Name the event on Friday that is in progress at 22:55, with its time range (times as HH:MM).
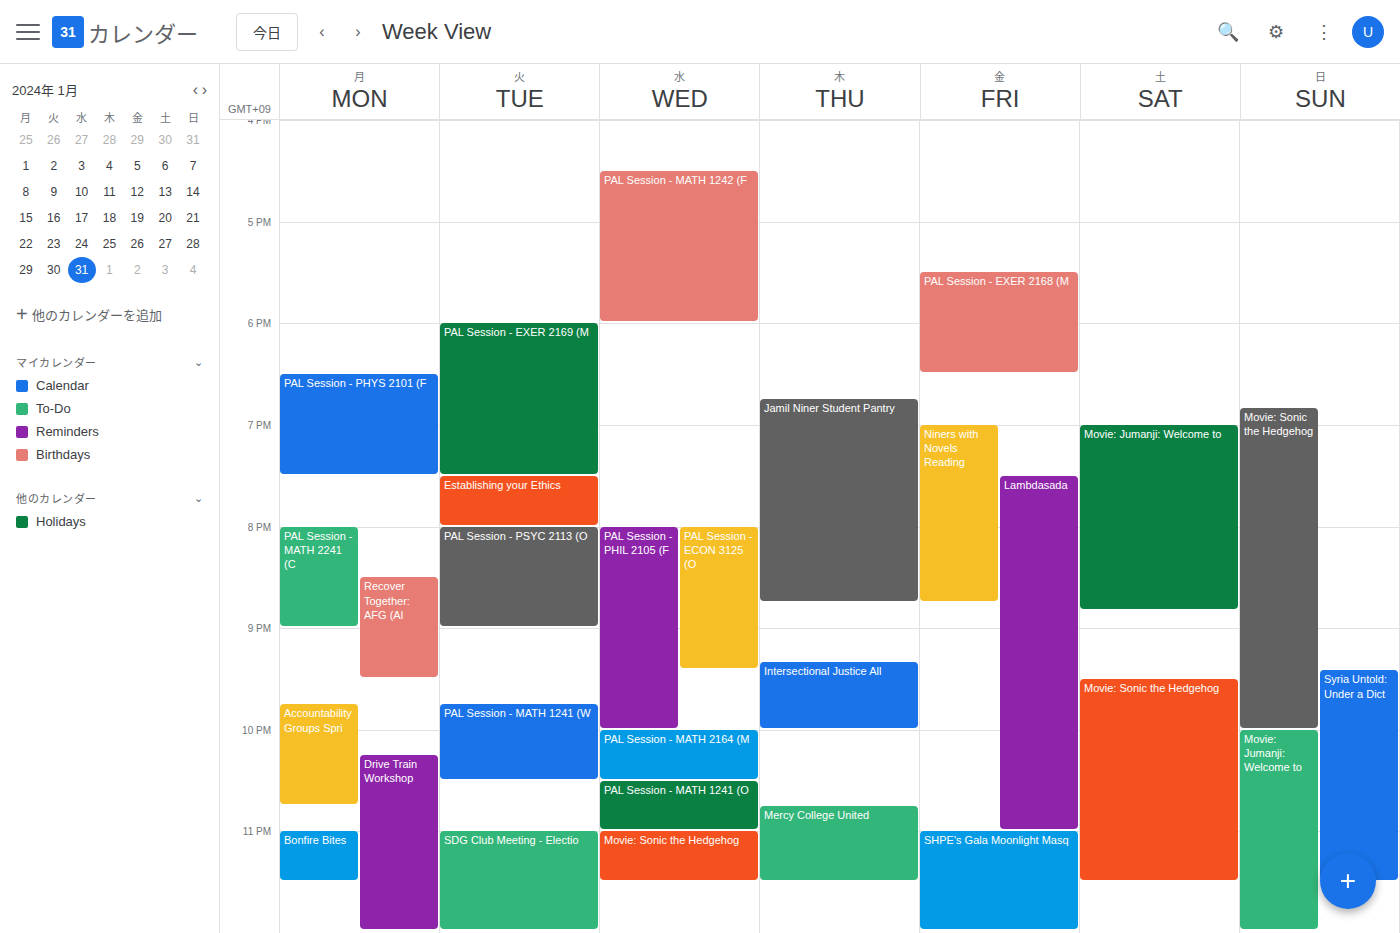
"Lambdasada", 19:30 to 23:00